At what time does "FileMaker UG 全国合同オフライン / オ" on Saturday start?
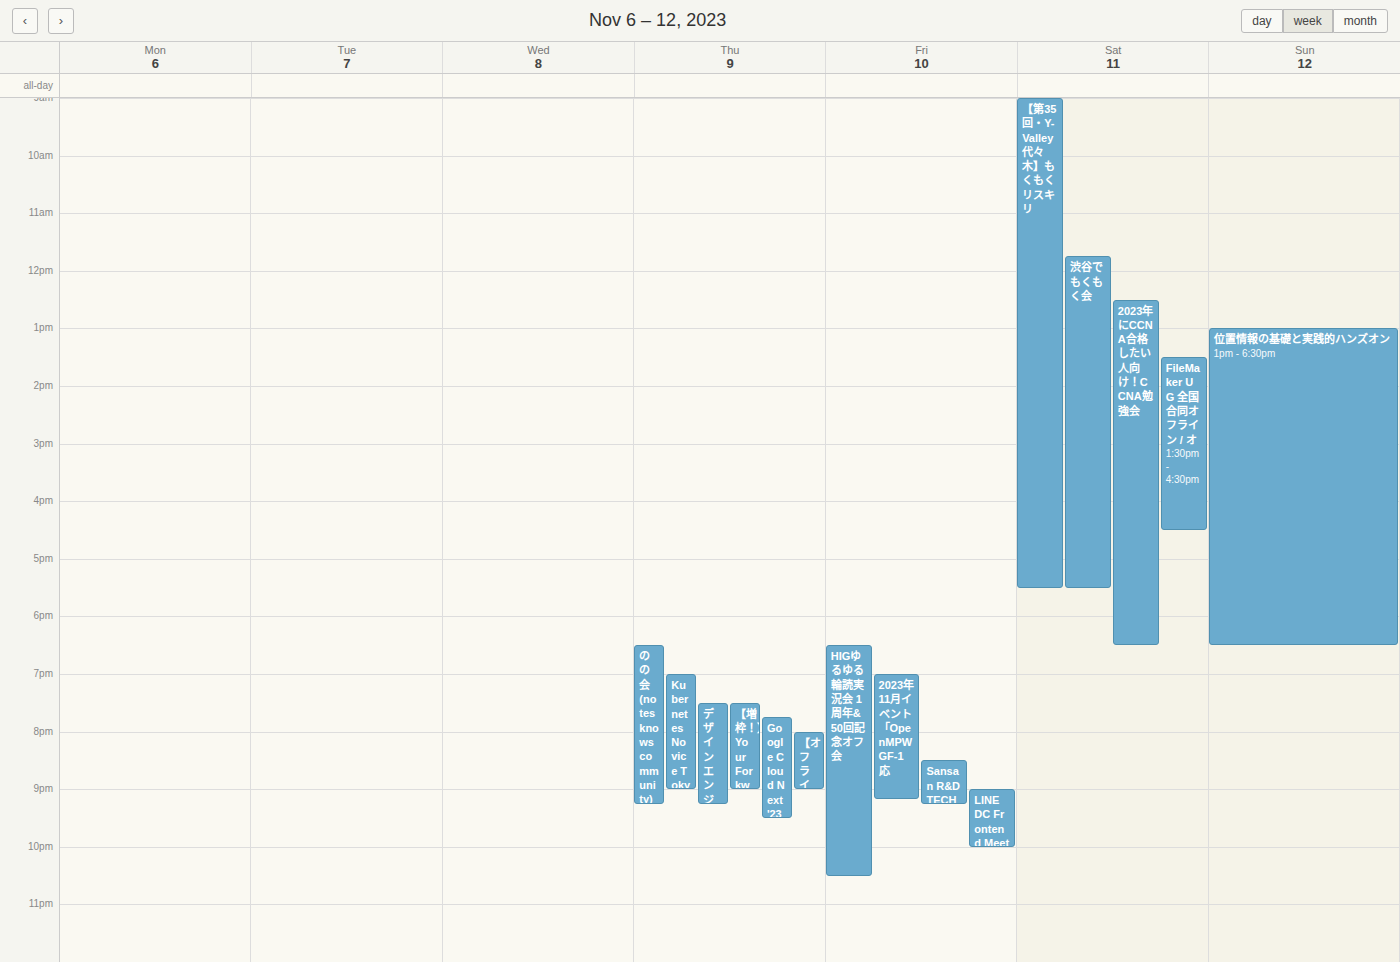
1:30 PM